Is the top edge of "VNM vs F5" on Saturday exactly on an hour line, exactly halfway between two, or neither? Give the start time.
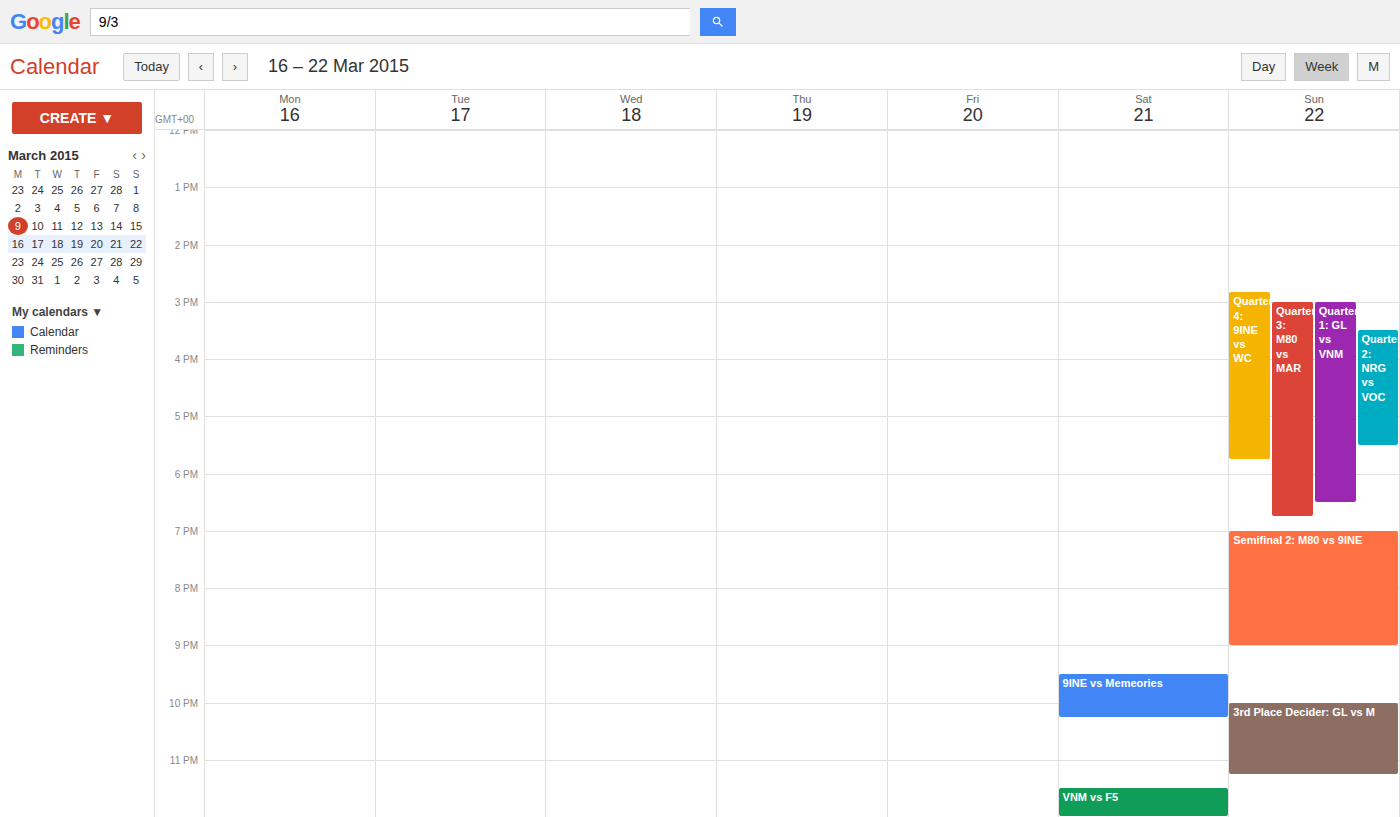
11:30 PM -- halfway between the 11 PM and 12 AM lines.